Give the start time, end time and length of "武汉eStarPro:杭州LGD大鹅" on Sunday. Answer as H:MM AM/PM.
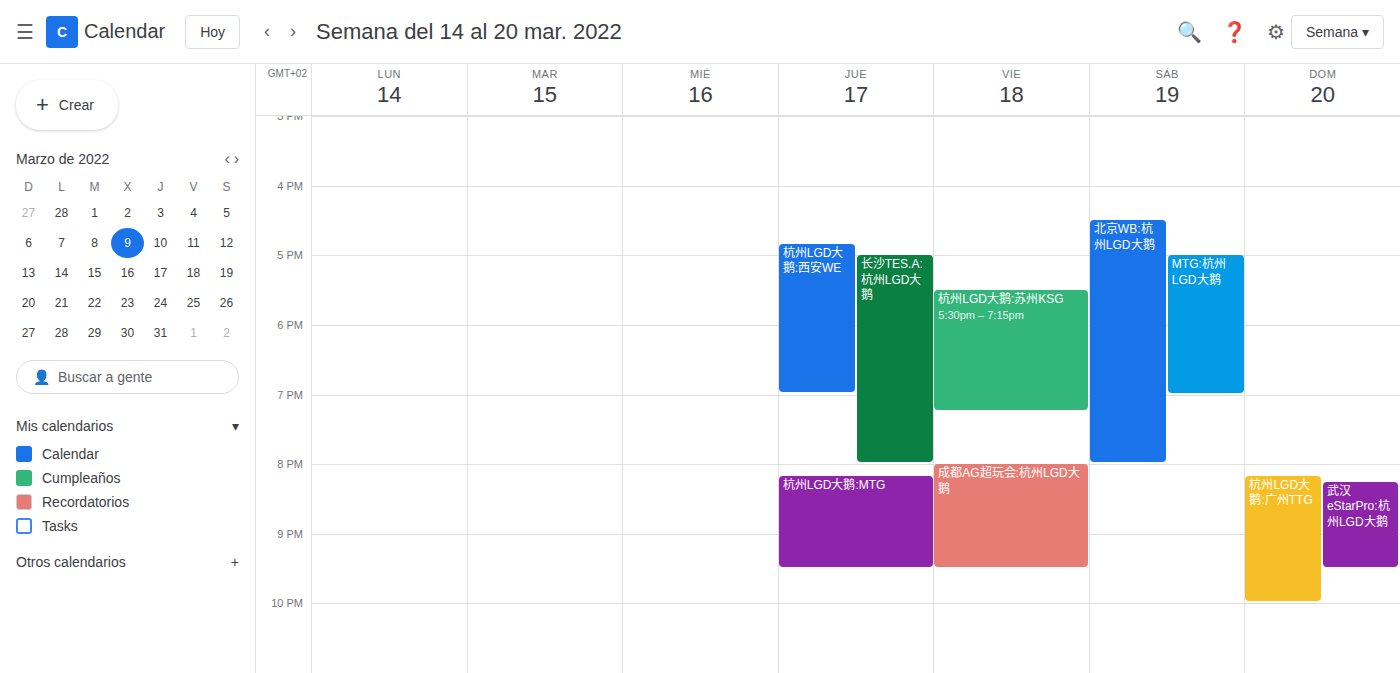
8:15 PM to 9:30 PM, 1 hour 15 minutes